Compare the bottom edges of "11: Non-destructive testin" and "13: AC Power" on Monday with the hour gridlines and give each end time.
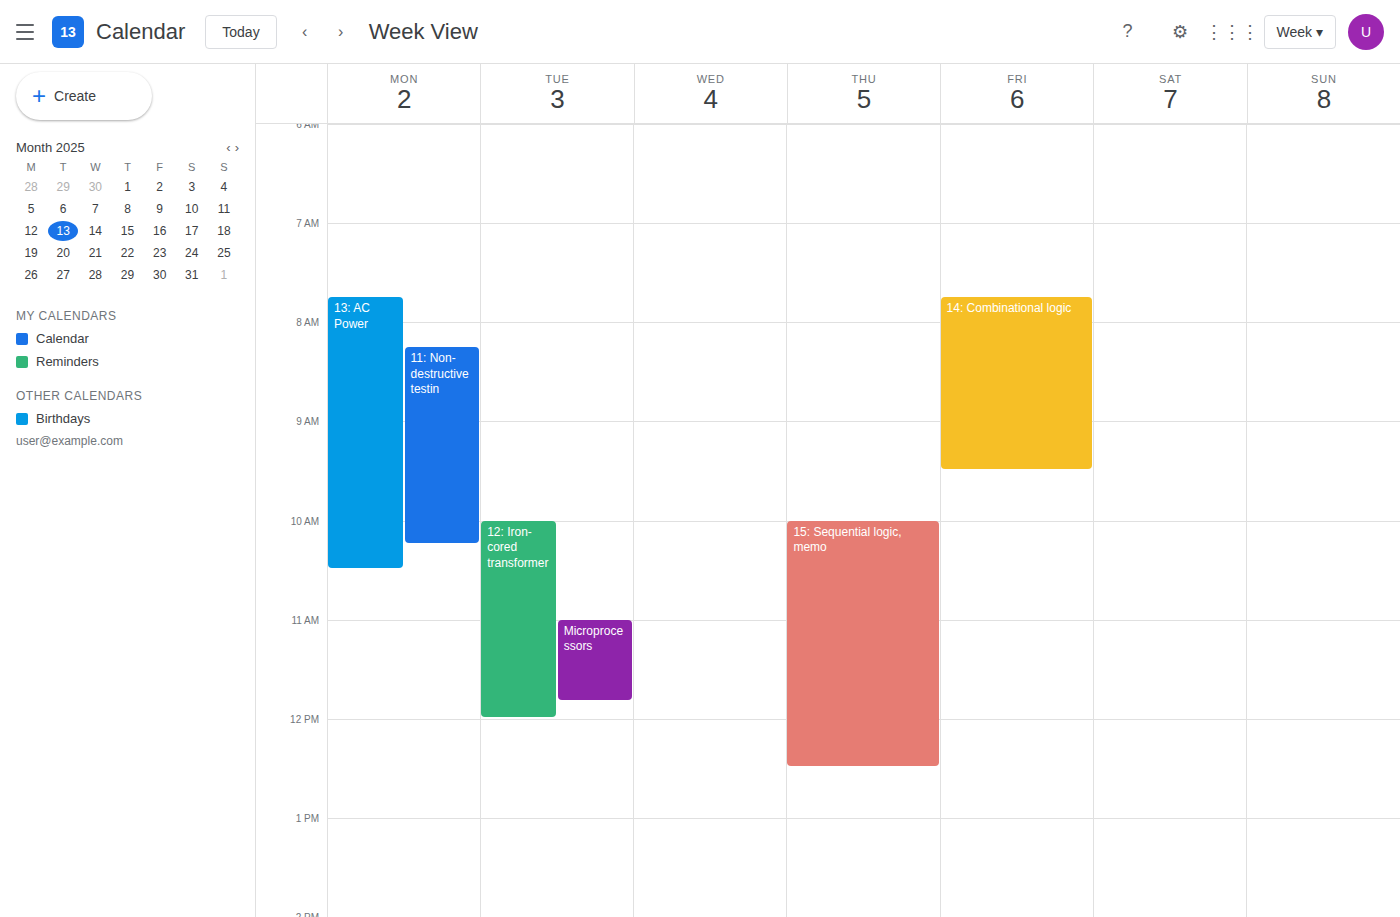
"11: Non-destructive testin": 10:15 AM, neither: a quarter of the way from the 10 AM line to the 11 AM line. "13: AC Power": 10:30 AM, halfway between the 10 AM and 11 AM lines.